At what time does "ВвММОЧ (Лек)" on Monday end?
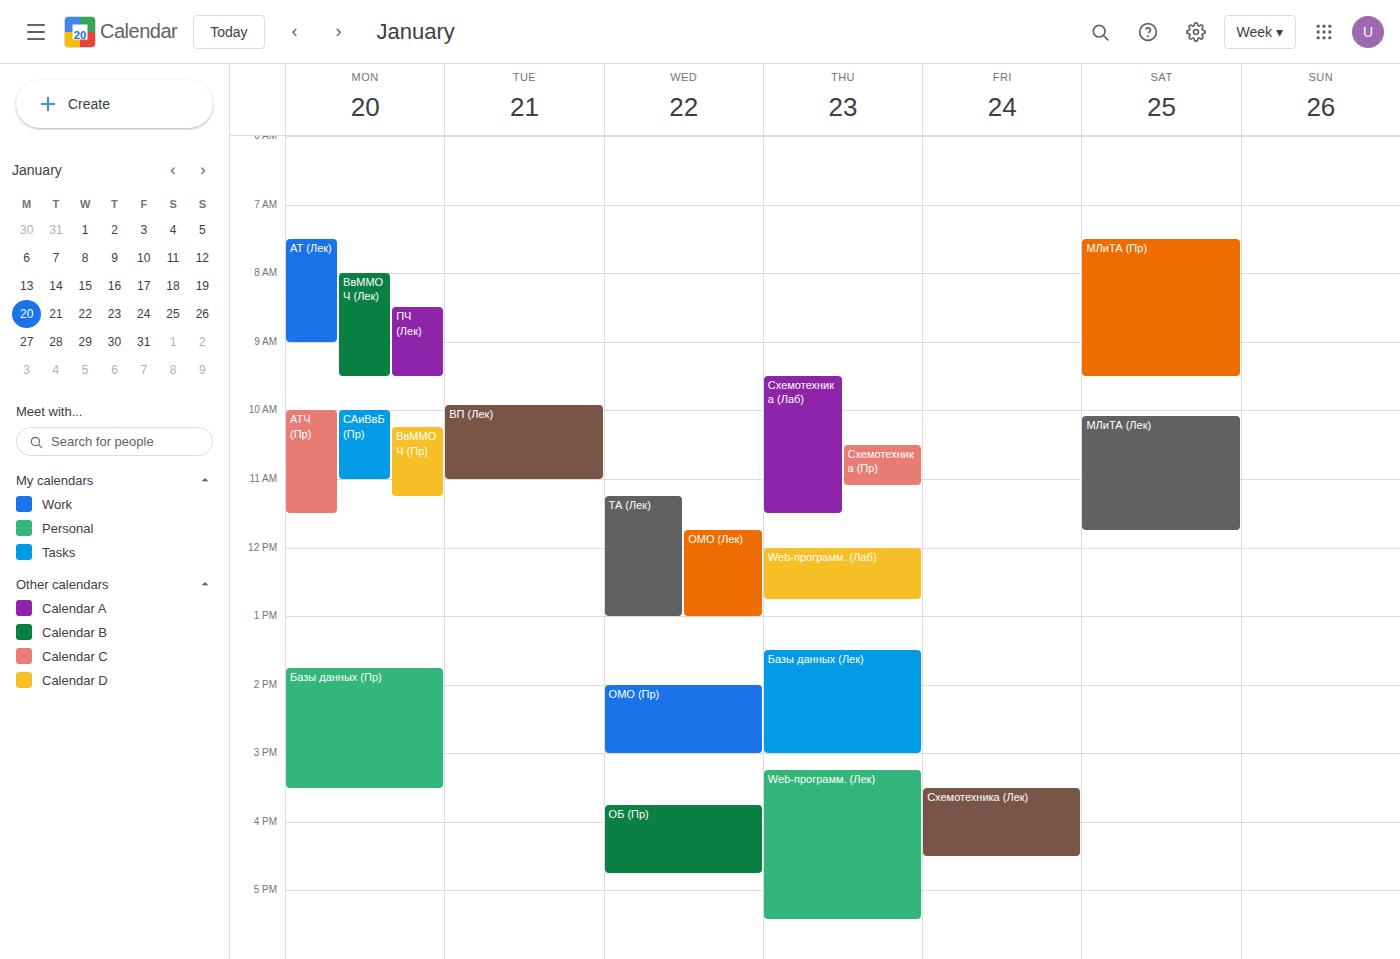
9:30 AM